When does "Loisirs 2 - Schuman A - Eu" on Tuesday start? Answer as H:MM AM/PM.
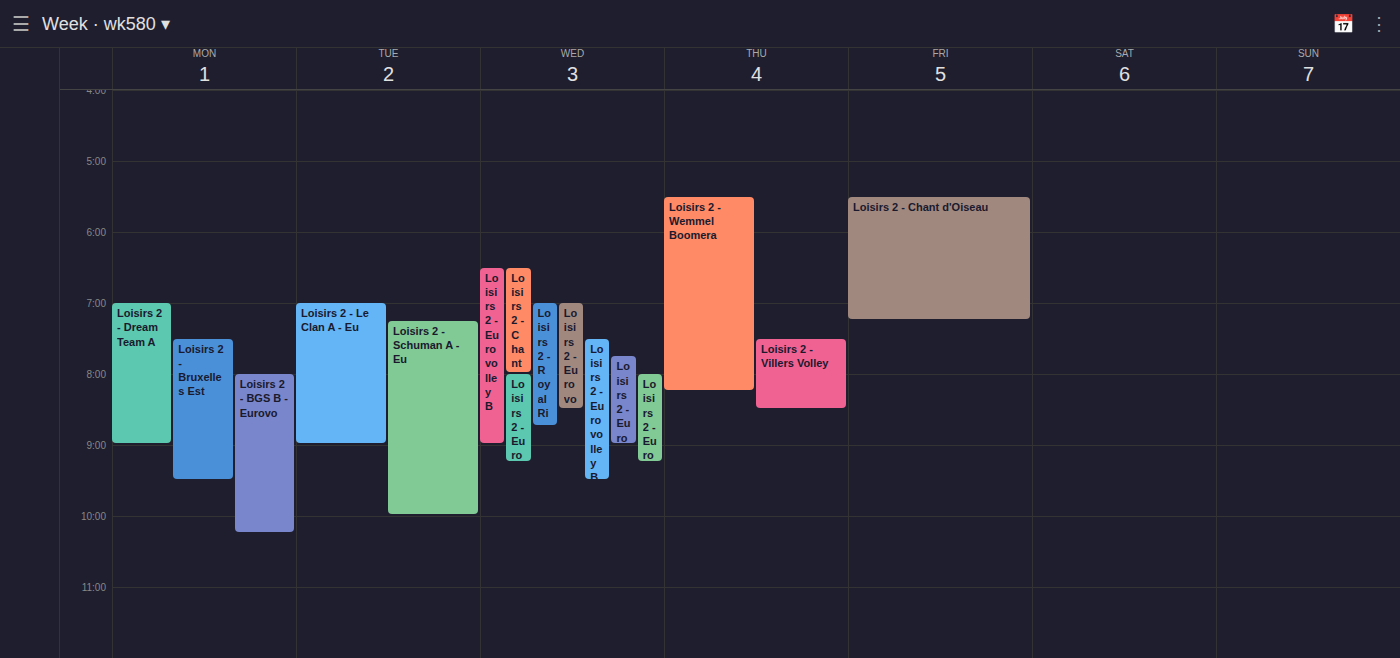
7:15 PM